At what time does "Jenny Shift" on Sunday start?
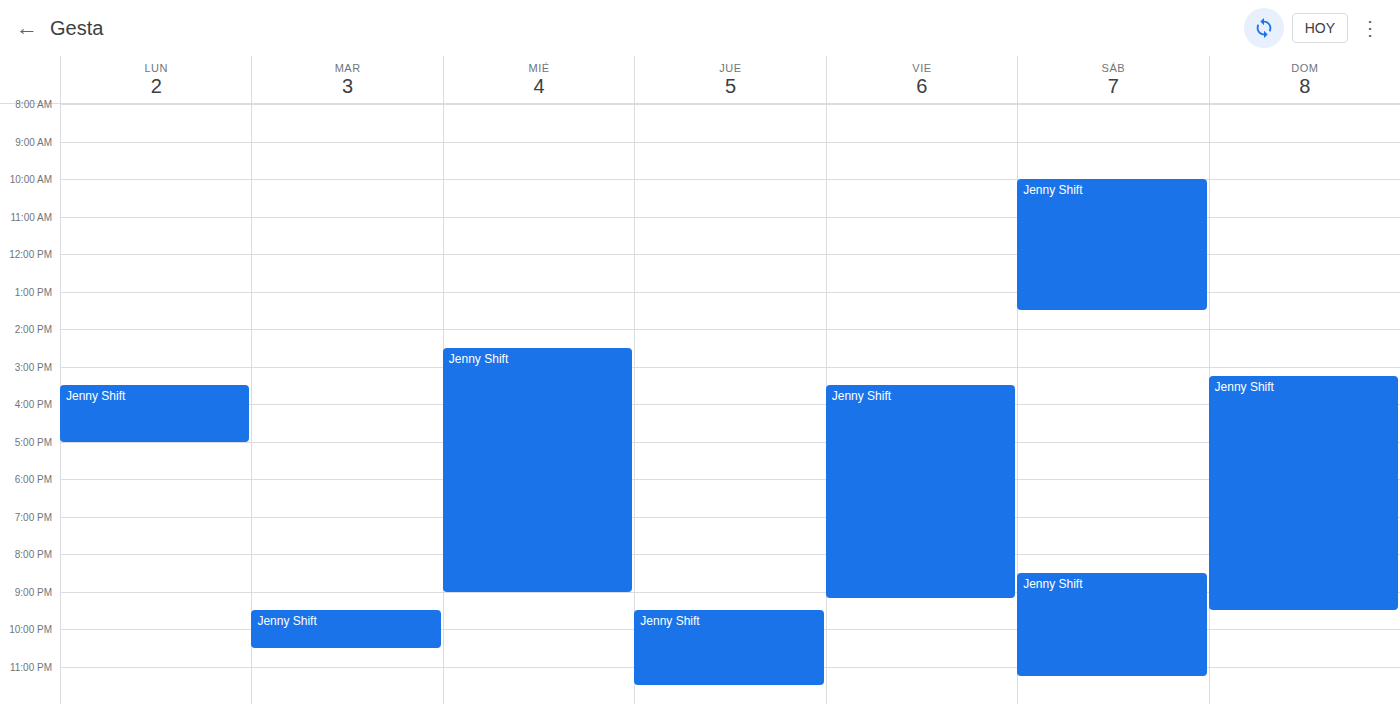
3:15 PM